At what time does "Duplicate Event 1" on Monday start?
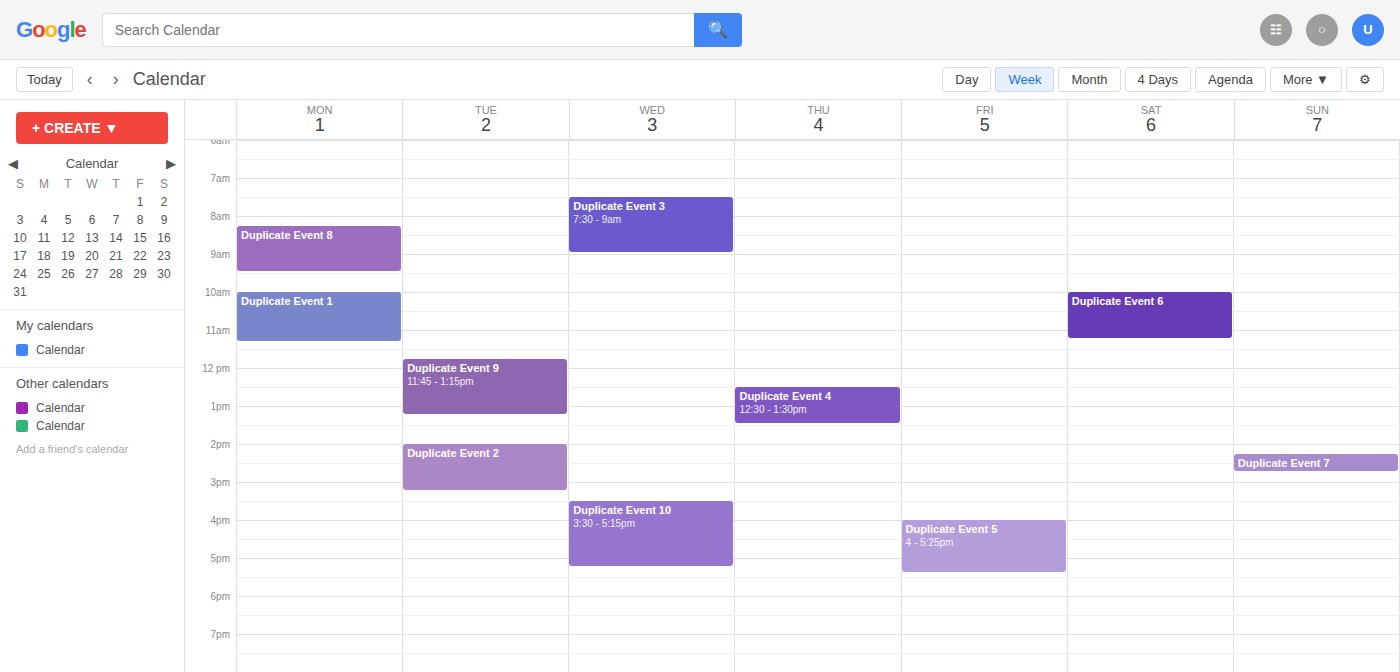
10:00 AM